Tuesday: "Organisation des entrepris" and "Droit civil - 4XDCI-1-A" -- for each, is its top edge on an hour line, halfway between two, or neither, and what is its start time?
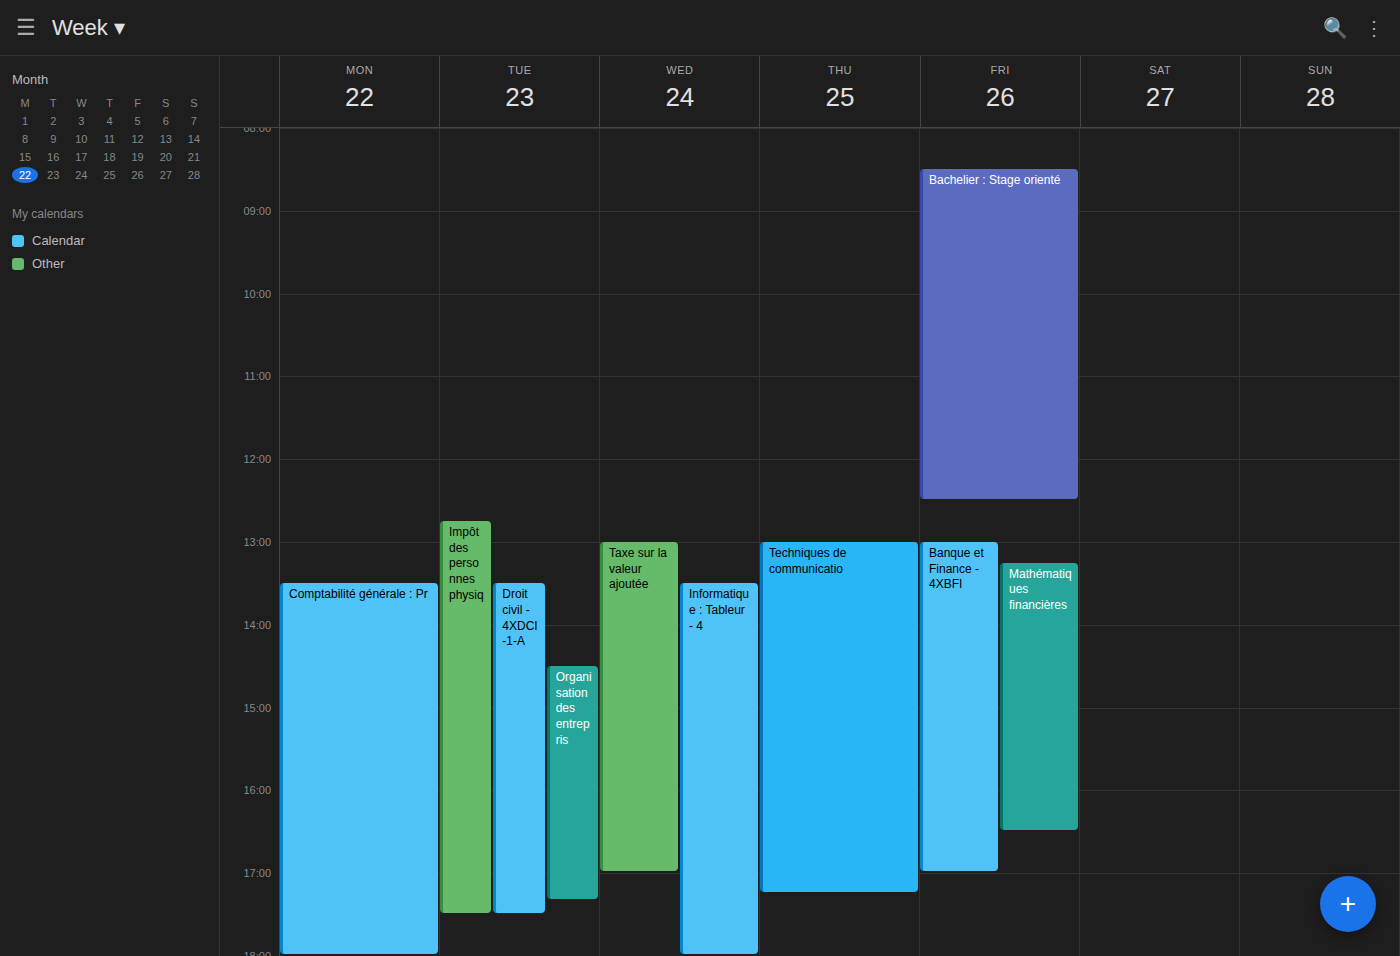
"Organisation des entrepris": 2:30 PM, halfway between the 2 PM and 3 PM lines. "Droit civil - 4XDCI-1-A": 1:30 PM, halfway between the 1 PM and 2 PM lines.